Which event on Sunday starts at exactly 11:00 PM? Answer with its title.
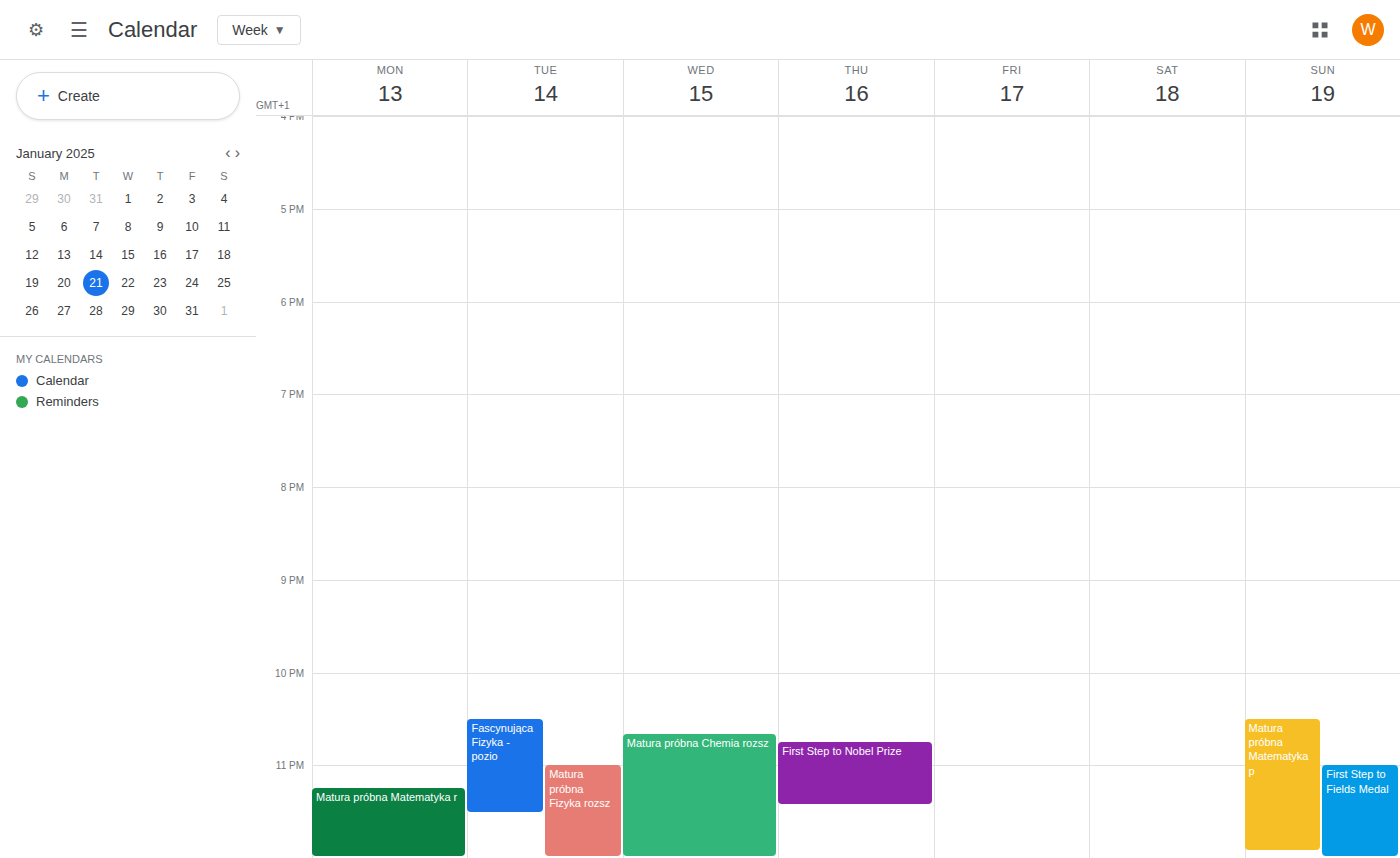
"First Step to Fields Medal"